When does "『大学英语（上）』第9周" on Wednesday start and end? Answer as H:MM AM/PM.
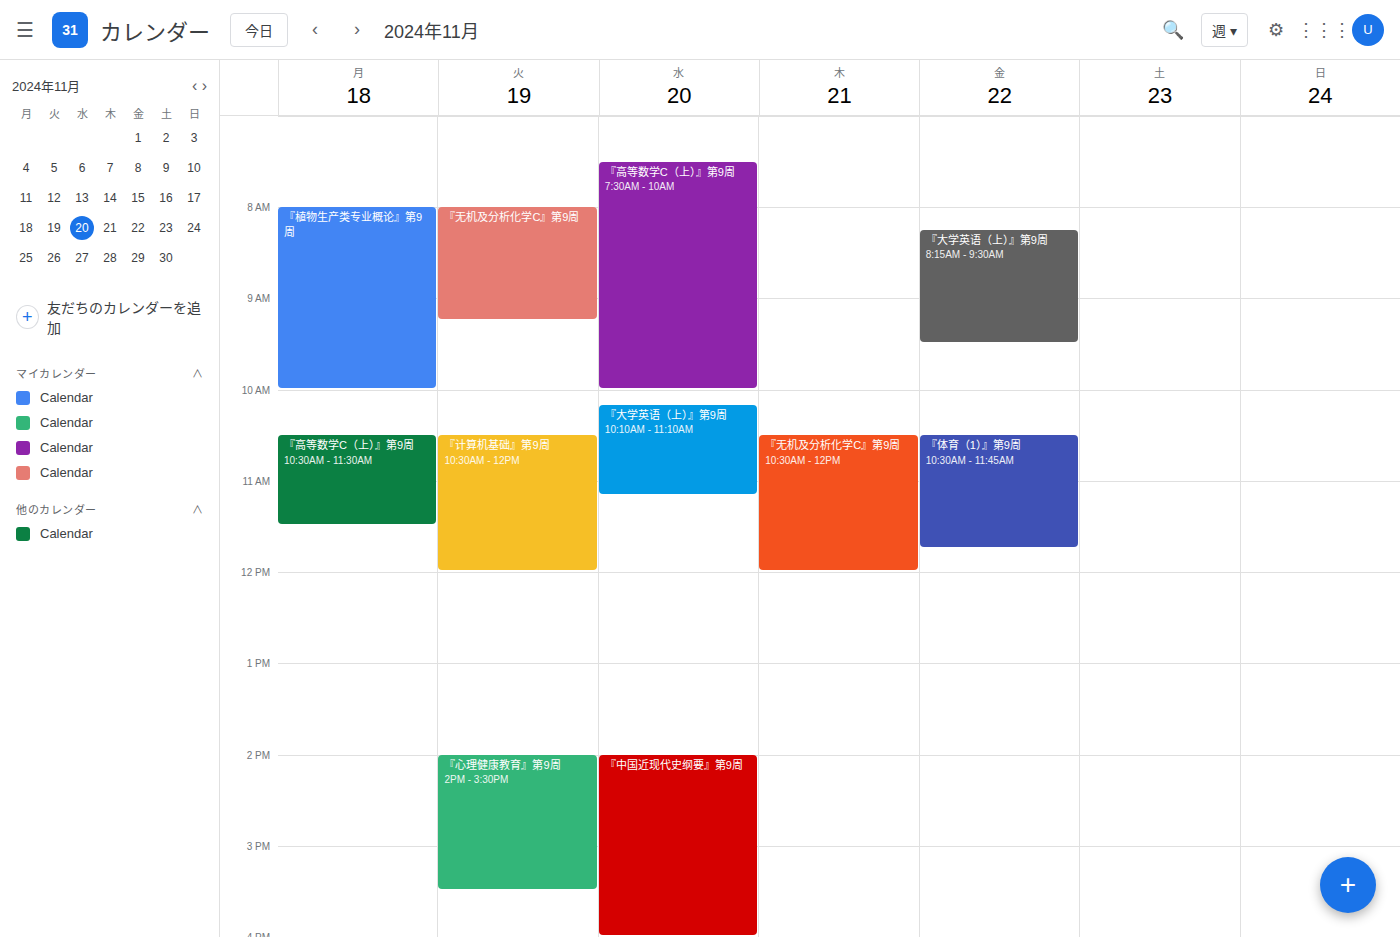
10:10 AM to 11:10 AM